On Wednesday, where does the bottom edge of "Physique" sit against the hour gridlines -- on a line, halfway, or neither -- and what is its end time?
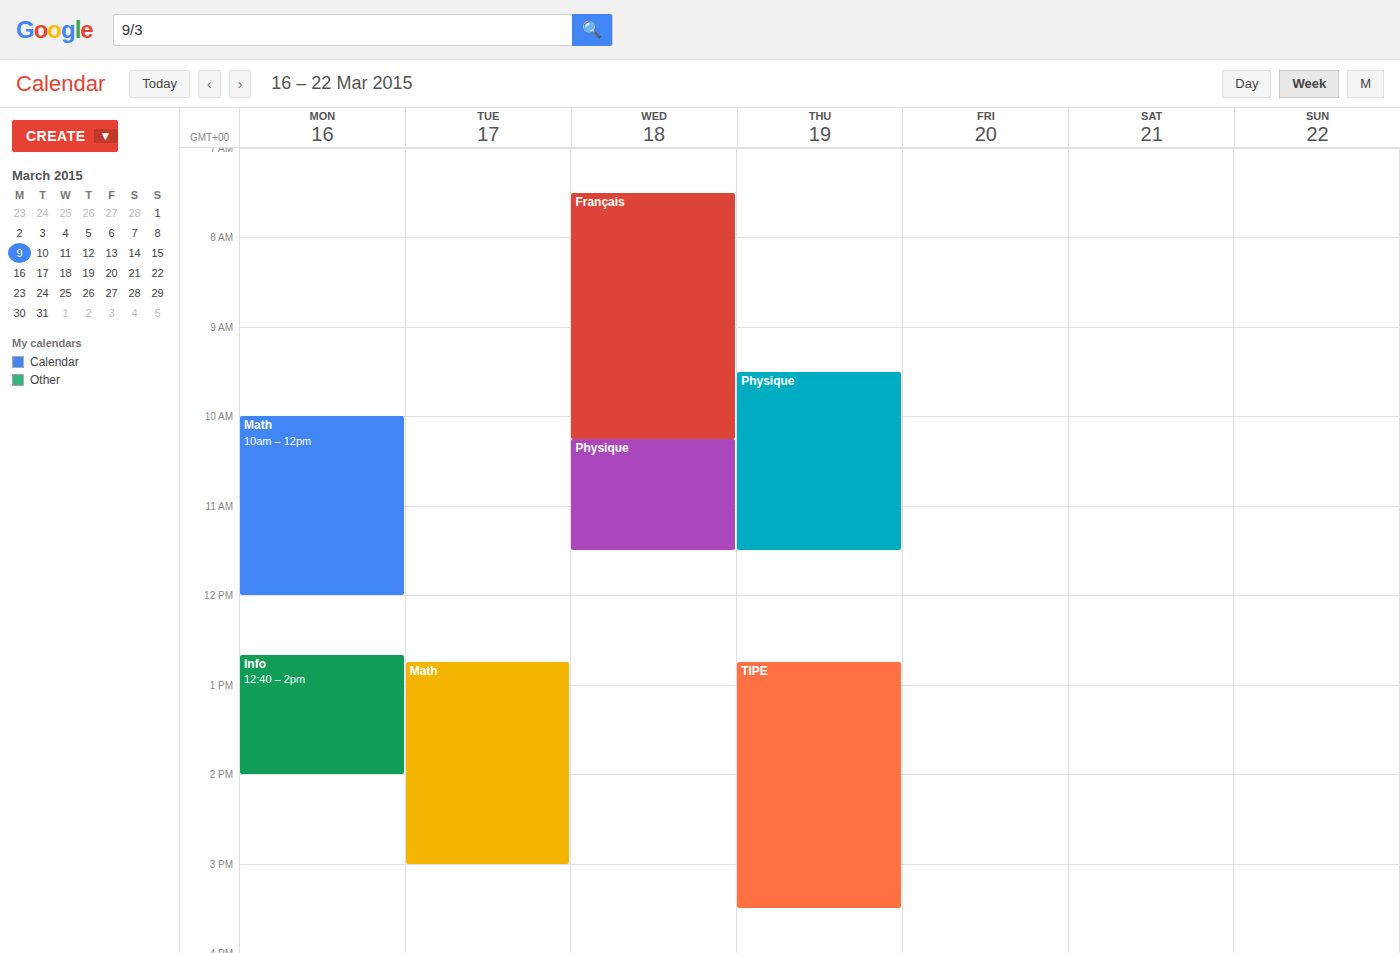
11:30 -- halfway between the 11:00 and 12:00 lines.